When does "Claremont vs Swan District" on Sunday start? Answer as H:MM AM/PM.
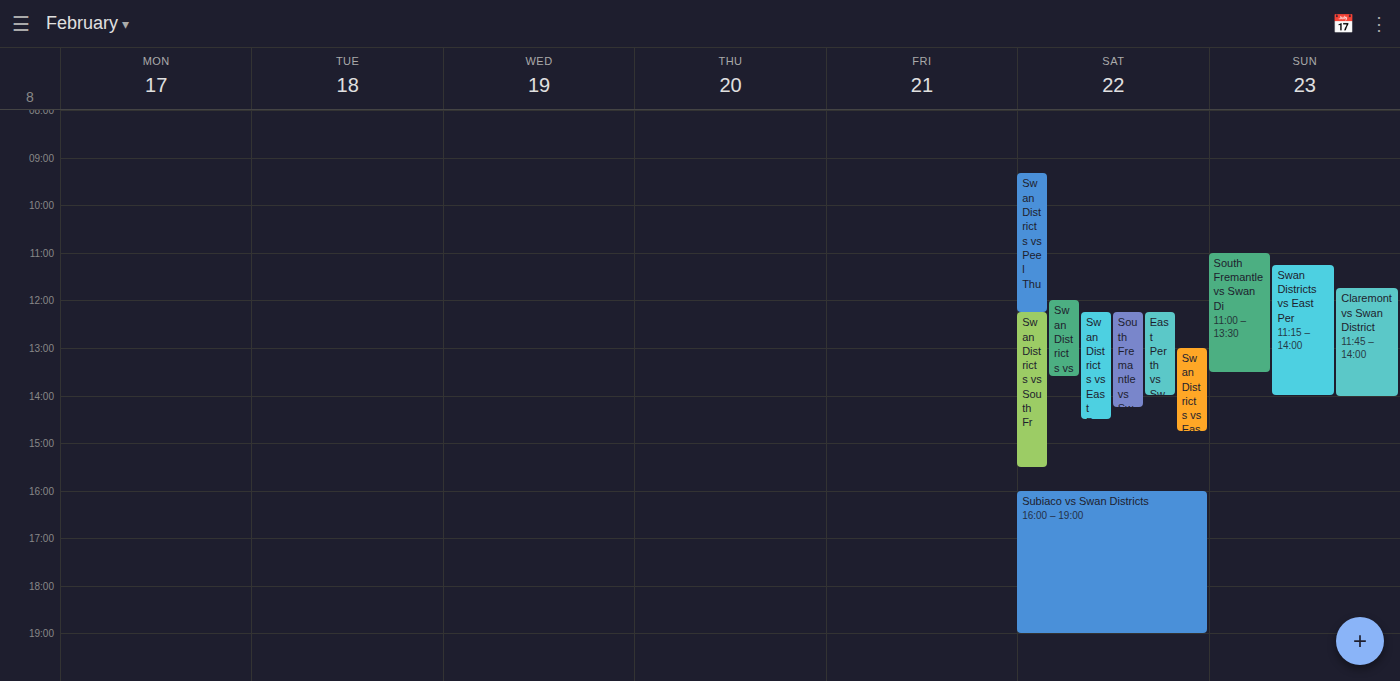
11:45 AM